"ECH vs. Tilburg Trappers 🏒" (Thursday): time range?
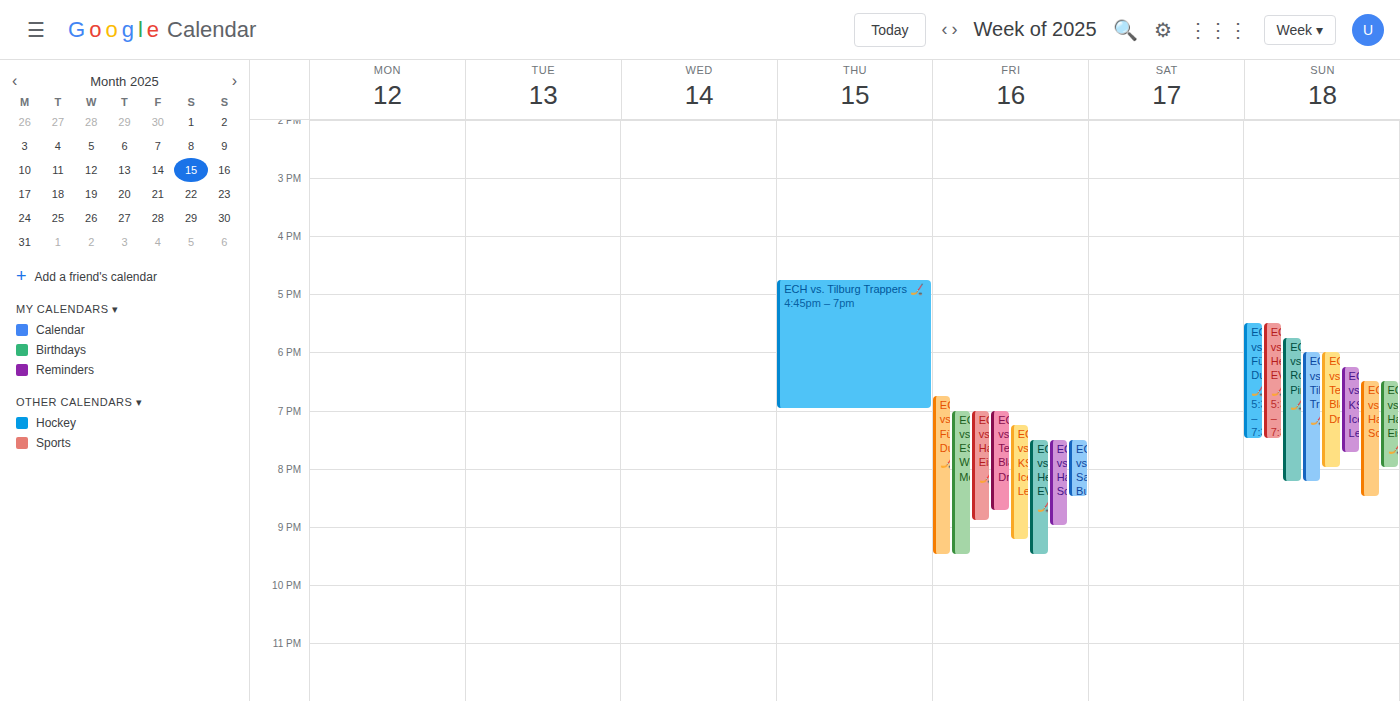
16:45 to 19:00